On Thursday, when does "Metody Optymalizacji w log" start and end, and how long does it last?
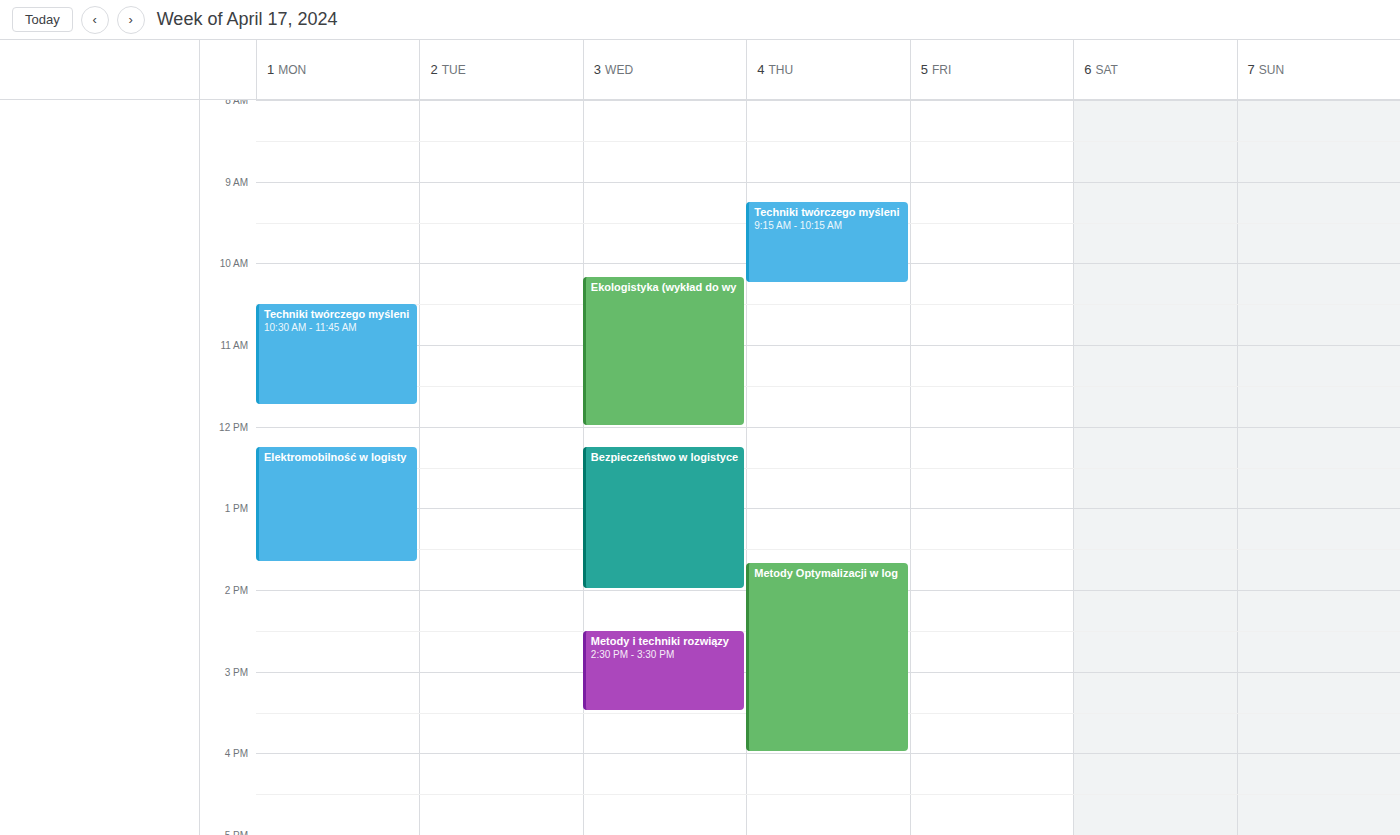
1:40 PM to 4:00 PM, 2 hours 20 minutes